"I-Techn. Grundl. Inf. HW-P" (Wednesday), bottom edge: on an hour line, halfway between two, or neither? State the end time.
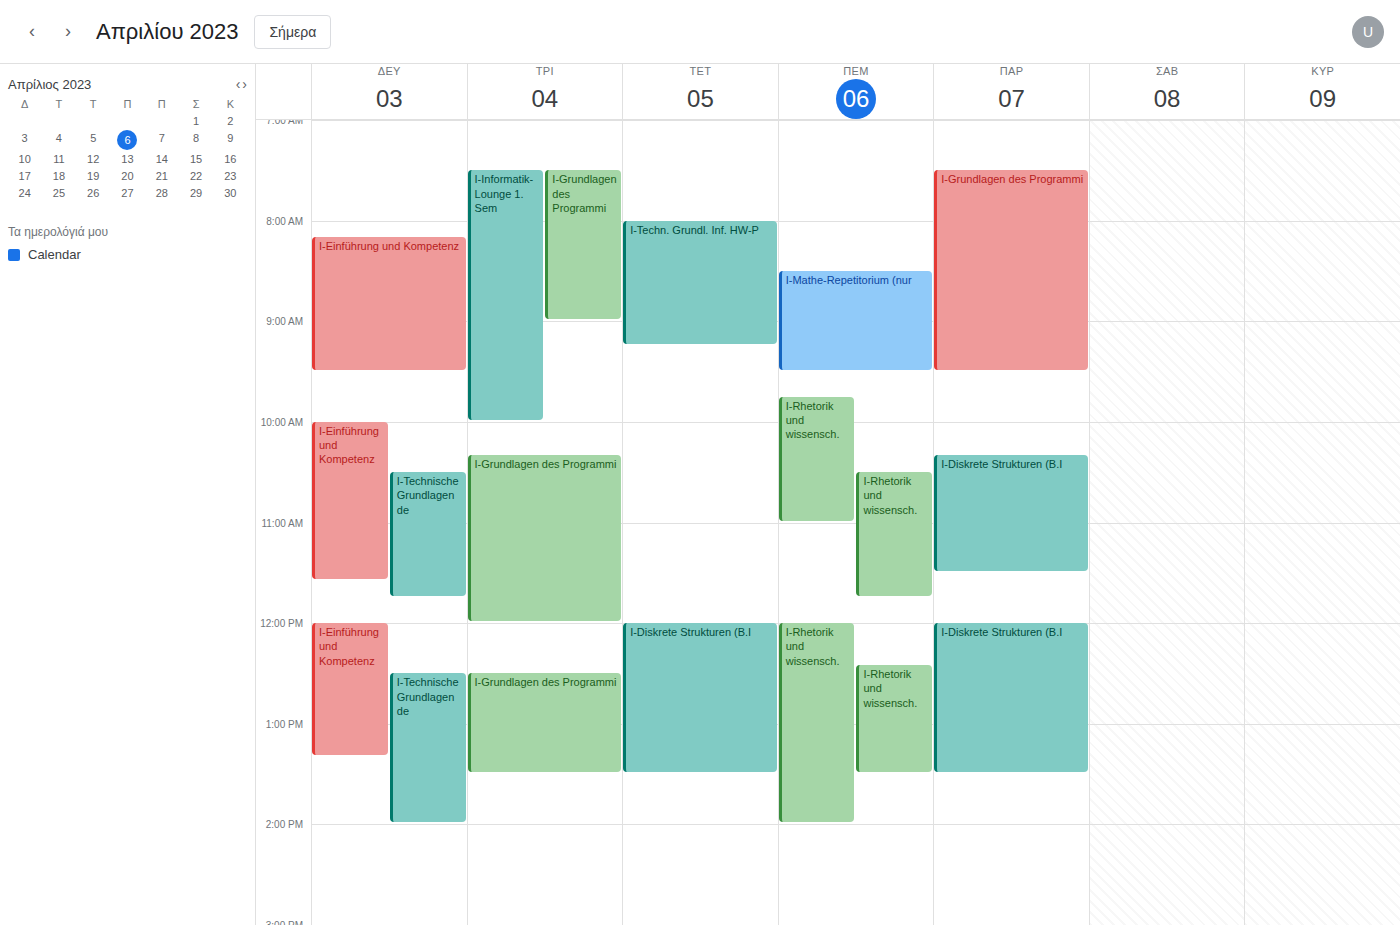
09:15 -- neither: a quarter of the way from the 09:00 line to the 10:00 line.